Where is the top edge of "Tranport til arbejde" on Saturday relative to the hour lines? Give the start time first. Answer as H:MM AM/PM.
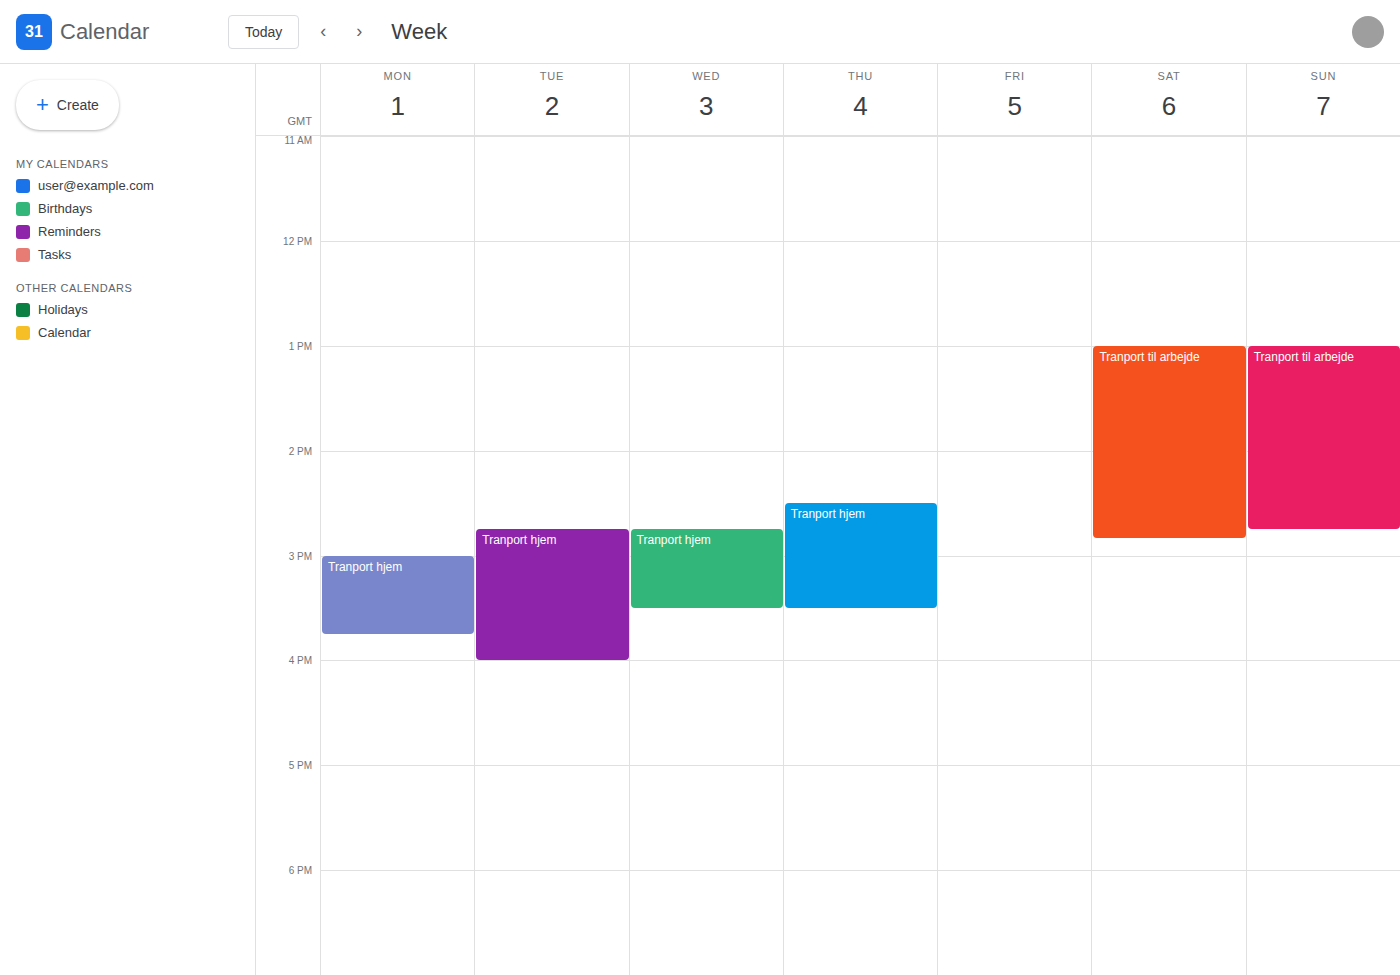
1:00 PM -- exactly on the 1 PM line.